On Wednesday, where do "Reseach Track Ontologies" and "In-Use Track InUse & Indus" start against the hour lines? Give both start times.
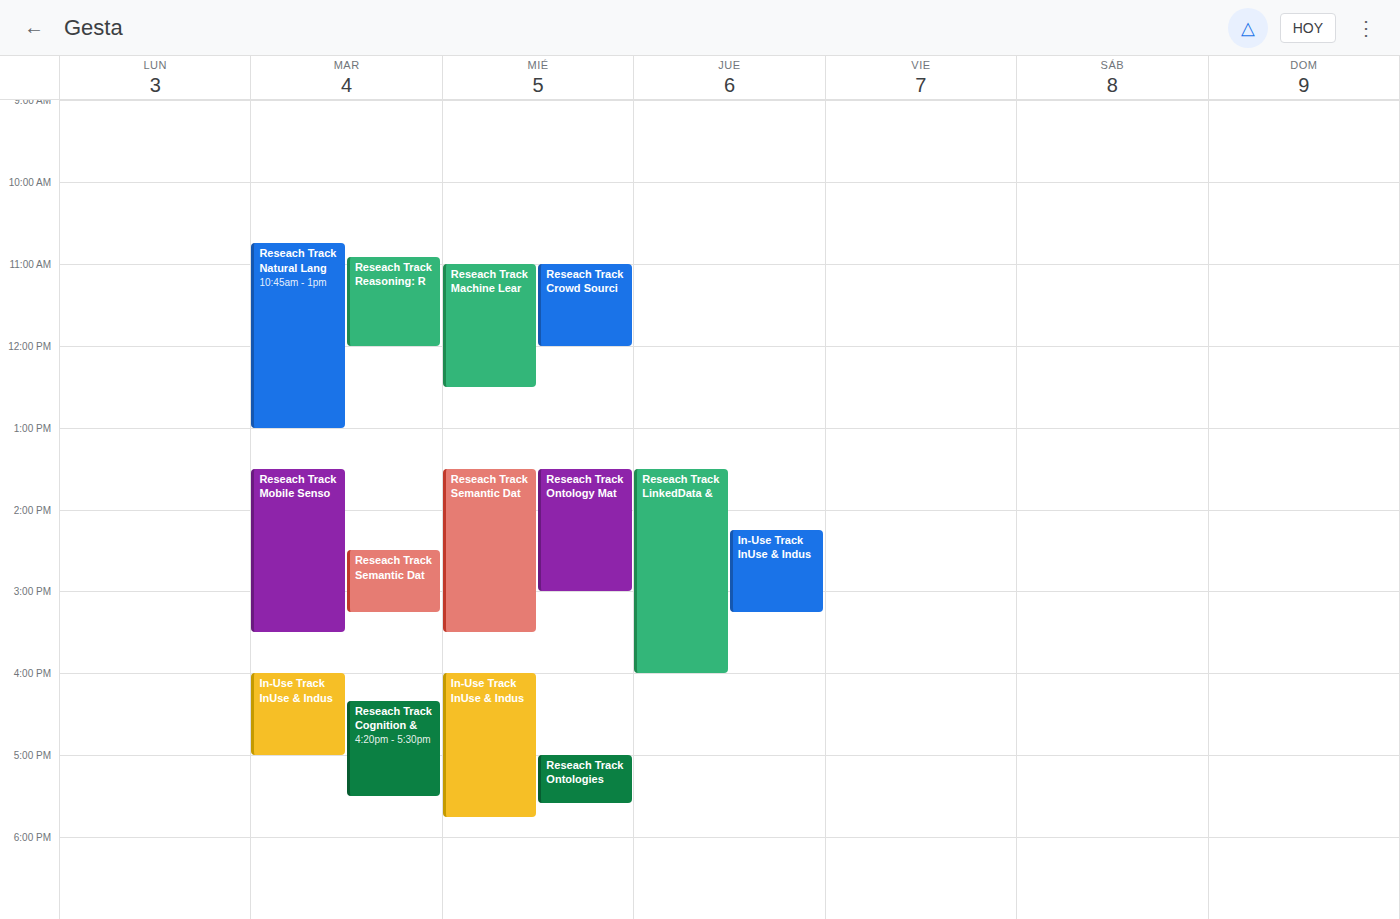
"Reseach Track Ontologies": 5:00 PM, exactly on the 5 PM line. "In-Use Track InUse & Indus": 4:00 PM, exactly on the 4 PM line.